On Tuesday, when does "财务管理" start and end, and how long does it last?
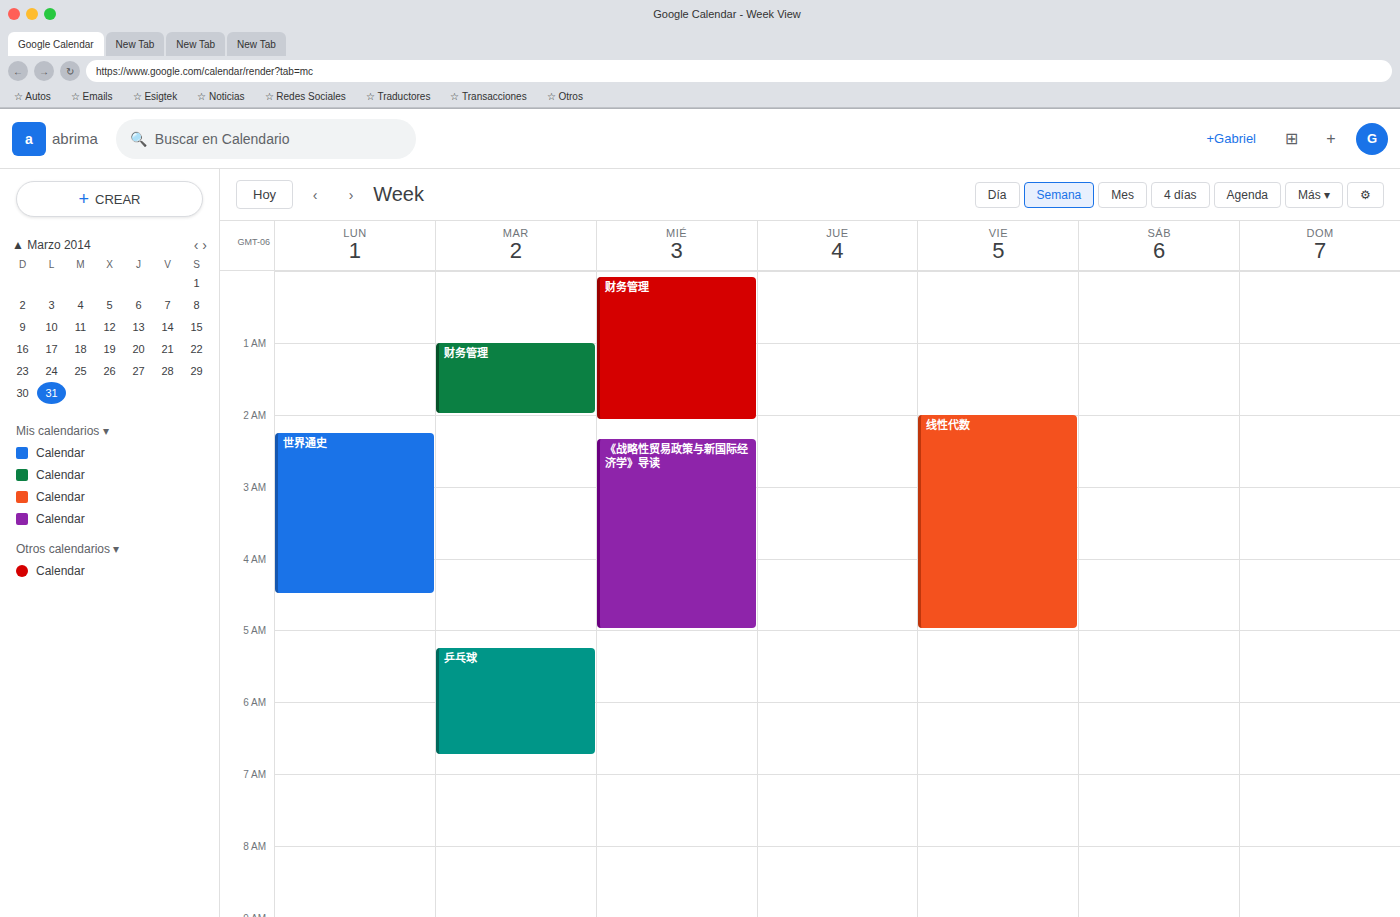
1:00 AM to 2:00 AM, 1 hour